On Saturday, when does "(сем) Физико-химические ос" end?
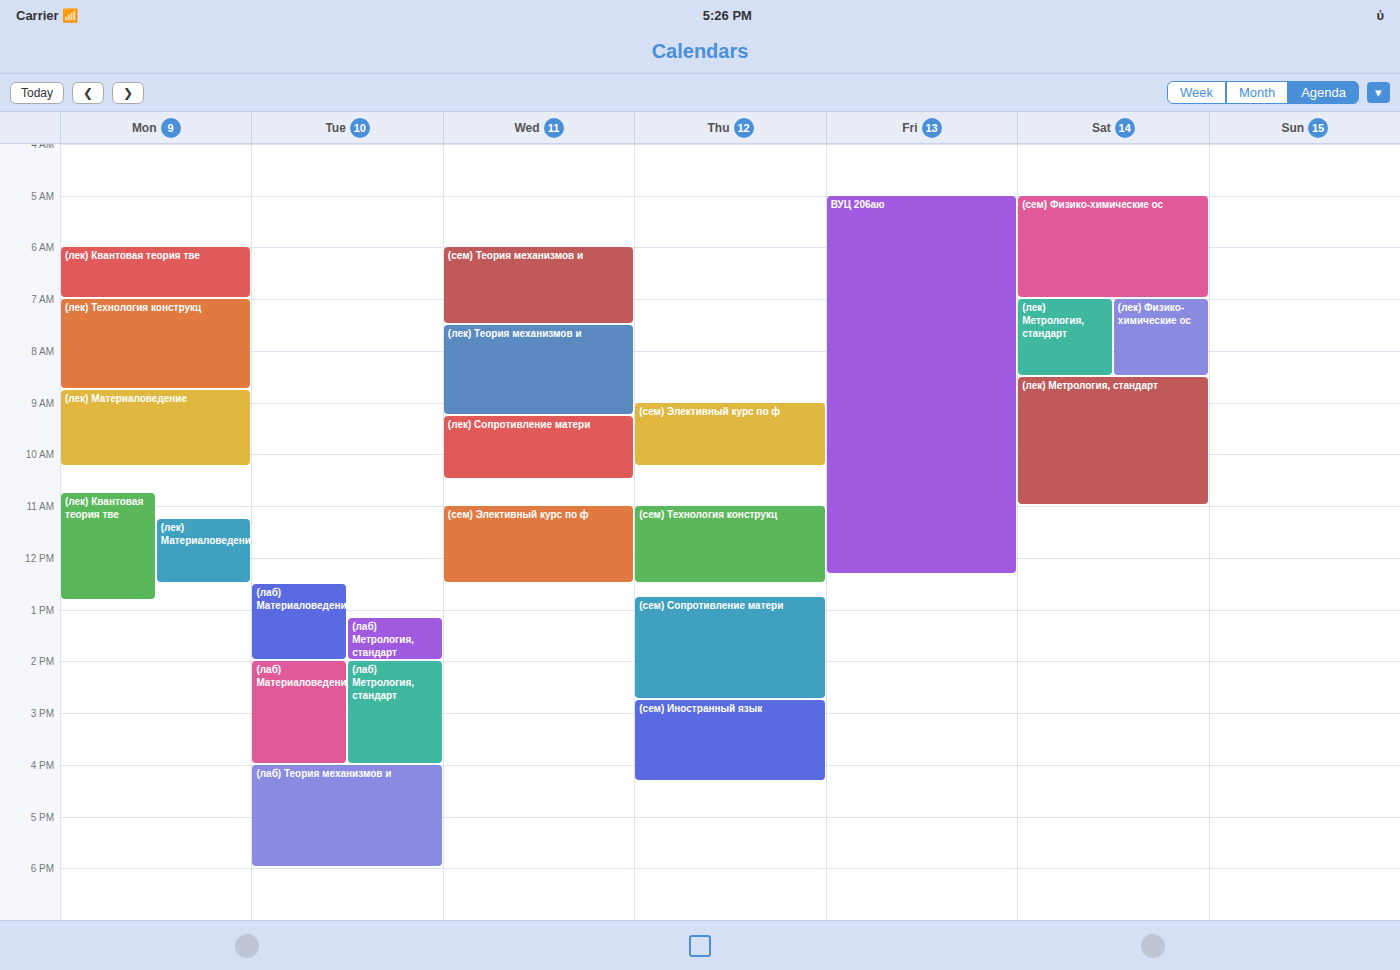
7:00 AM